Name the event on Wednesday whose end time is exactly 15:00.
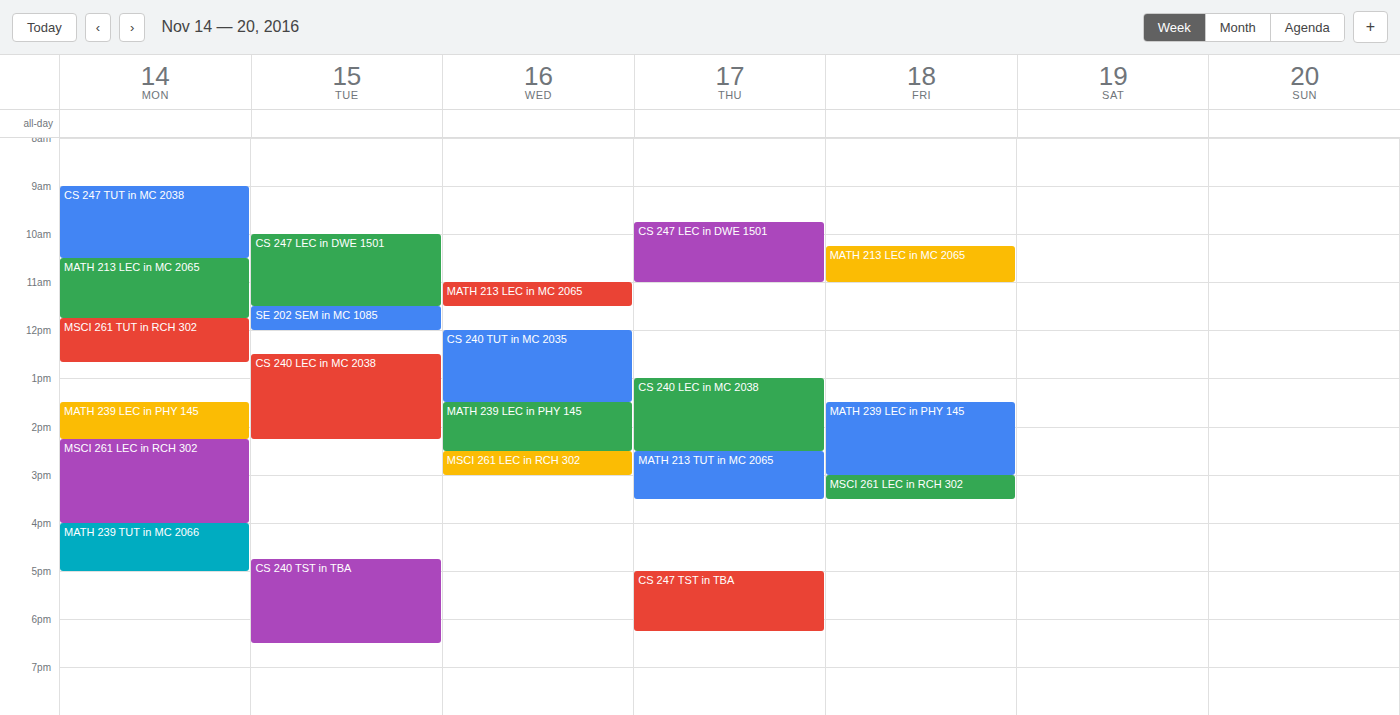
"MSCI 261 LEC in RCH 302"